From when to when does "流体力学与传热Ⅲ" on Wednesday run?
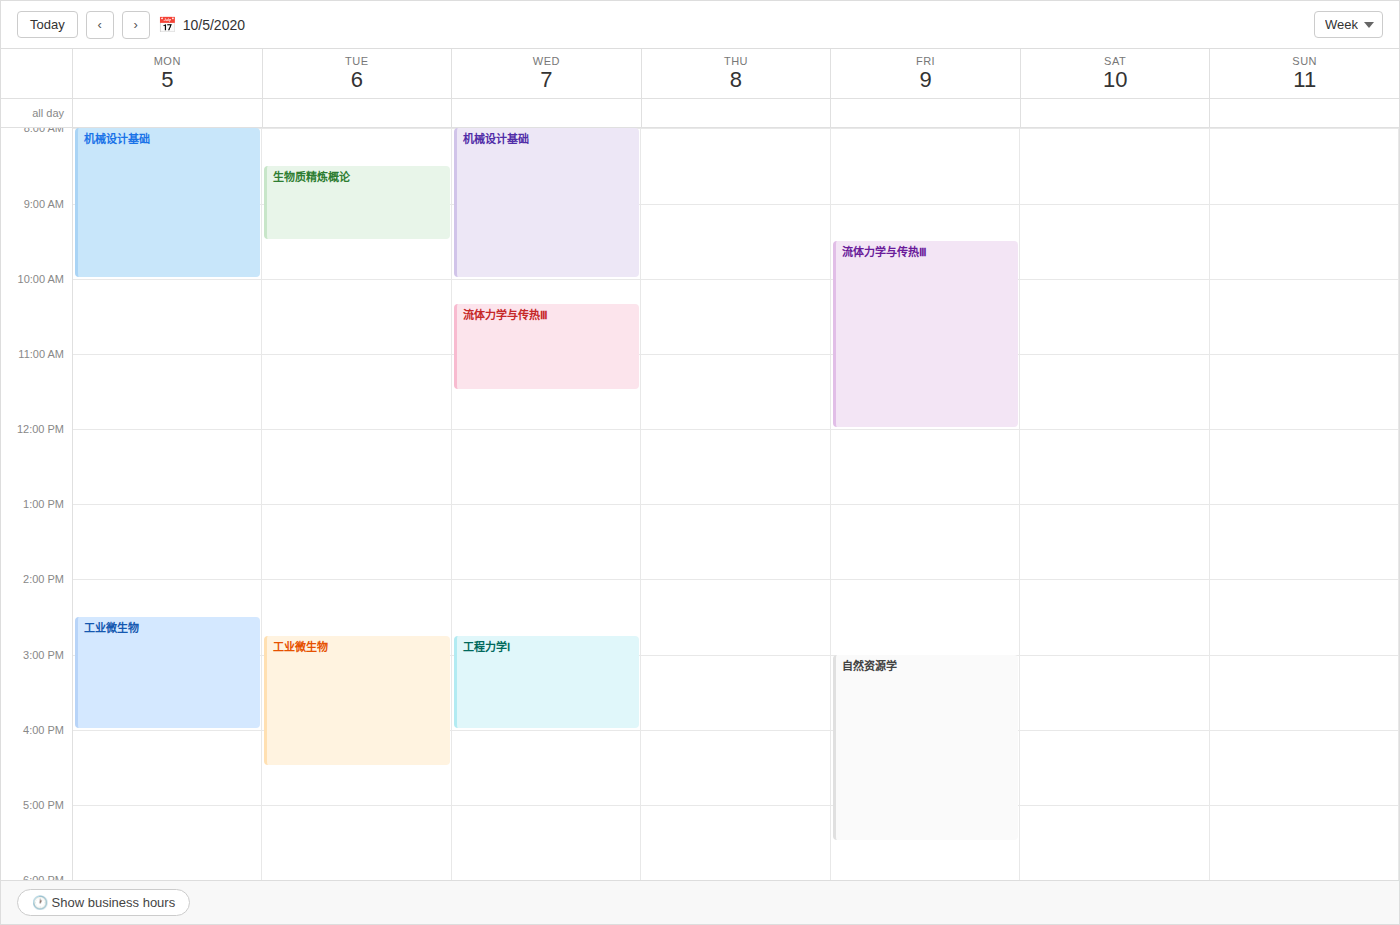
10:20 AM to 11:30 AM